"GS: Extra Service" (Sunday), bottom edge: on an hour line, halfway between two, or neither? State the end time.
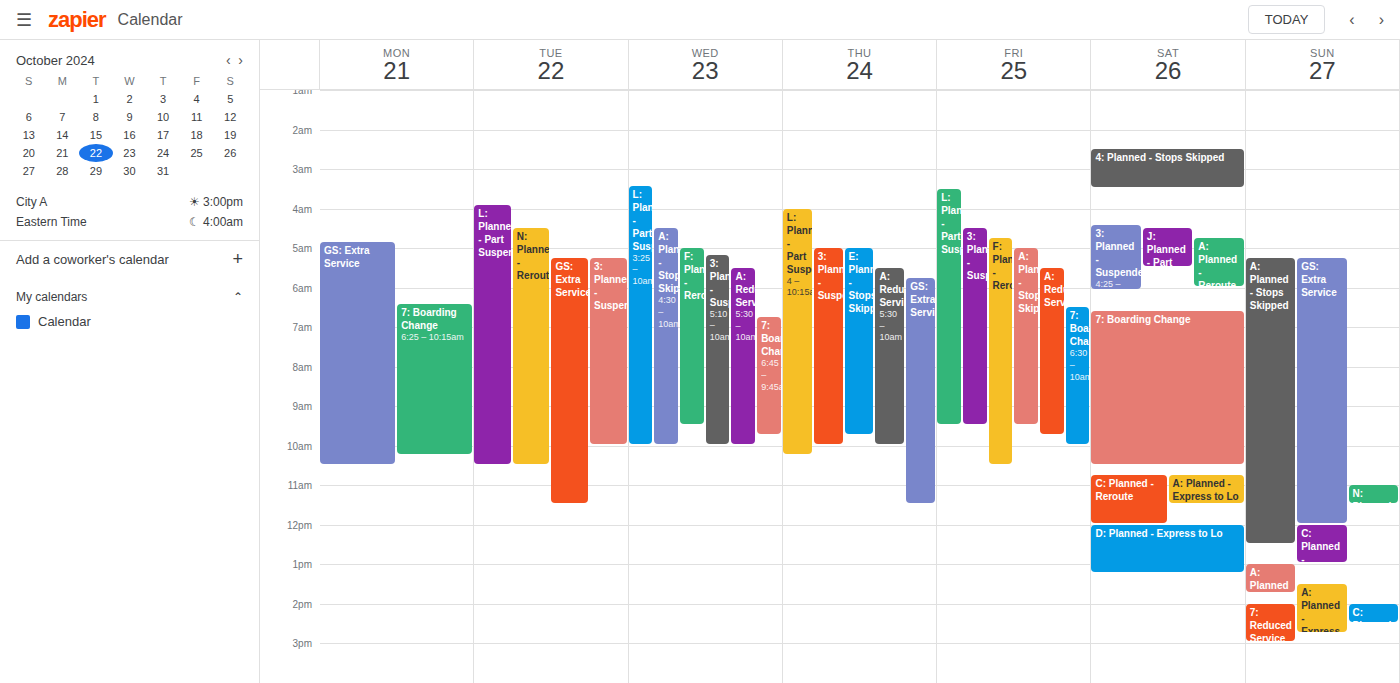
12:00 PM -- exactly on the 12 PM line.